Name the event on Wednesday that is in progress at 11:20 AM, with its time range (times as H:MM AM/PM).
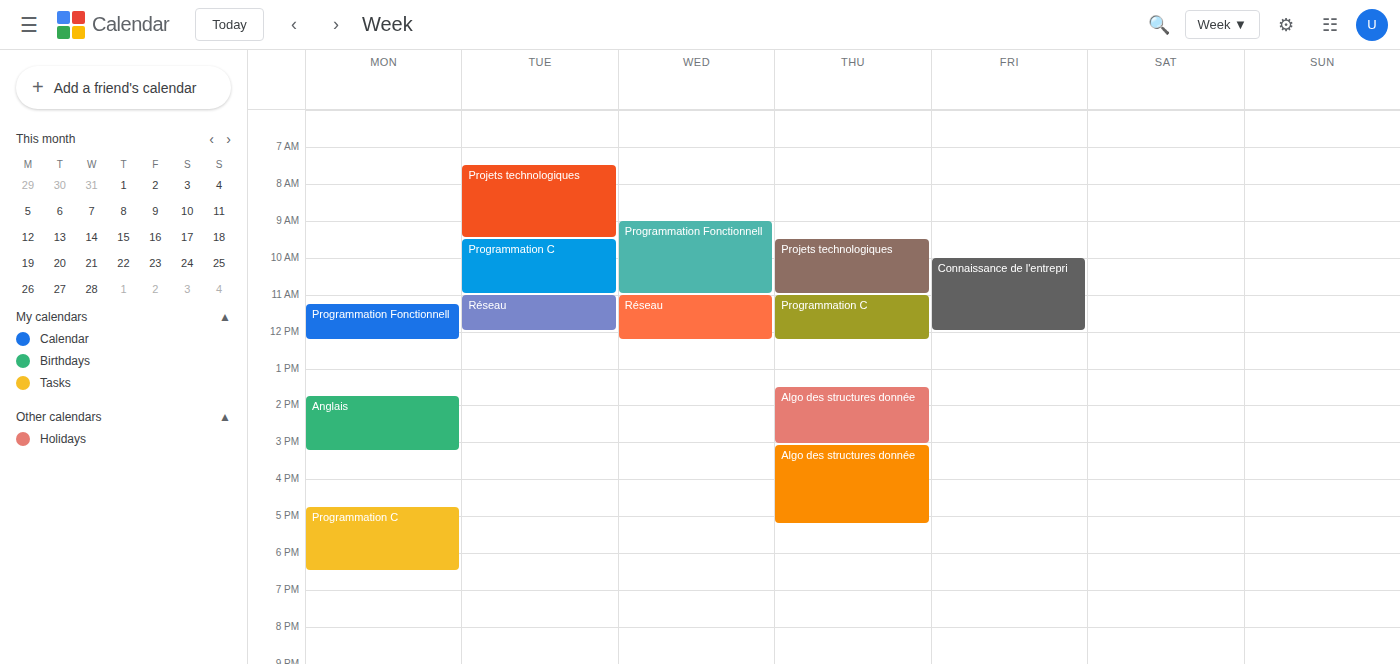
"Réseau", 11:00 AM to 12:15 PM